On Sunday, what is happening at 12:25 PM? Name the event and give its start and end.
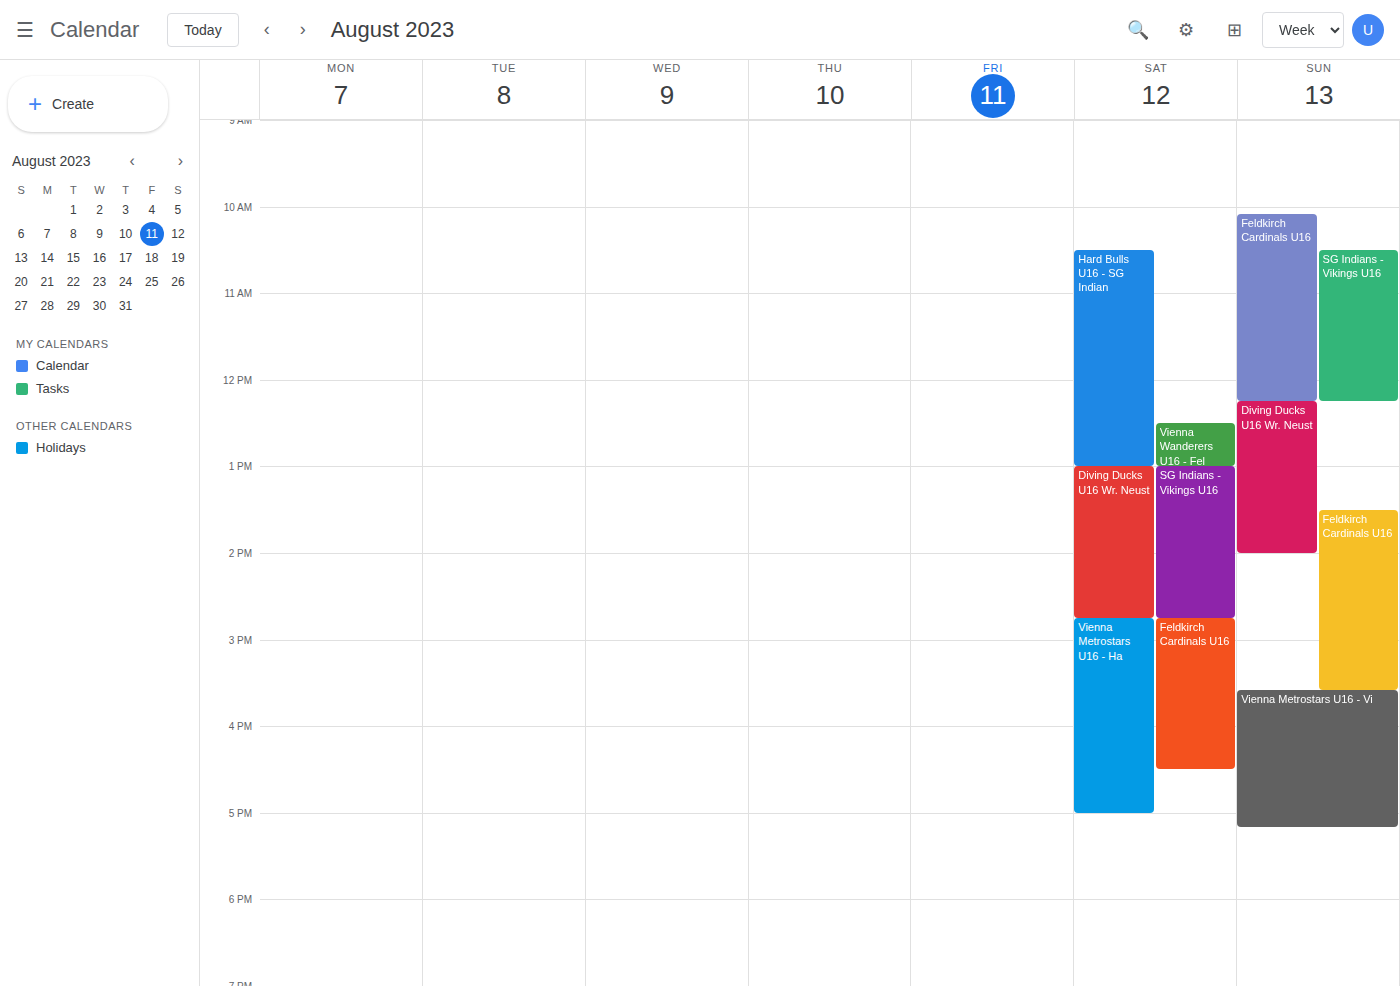
"Diving Ducks U16 Wr. Neust", 12:15 PM to 2:00 PM